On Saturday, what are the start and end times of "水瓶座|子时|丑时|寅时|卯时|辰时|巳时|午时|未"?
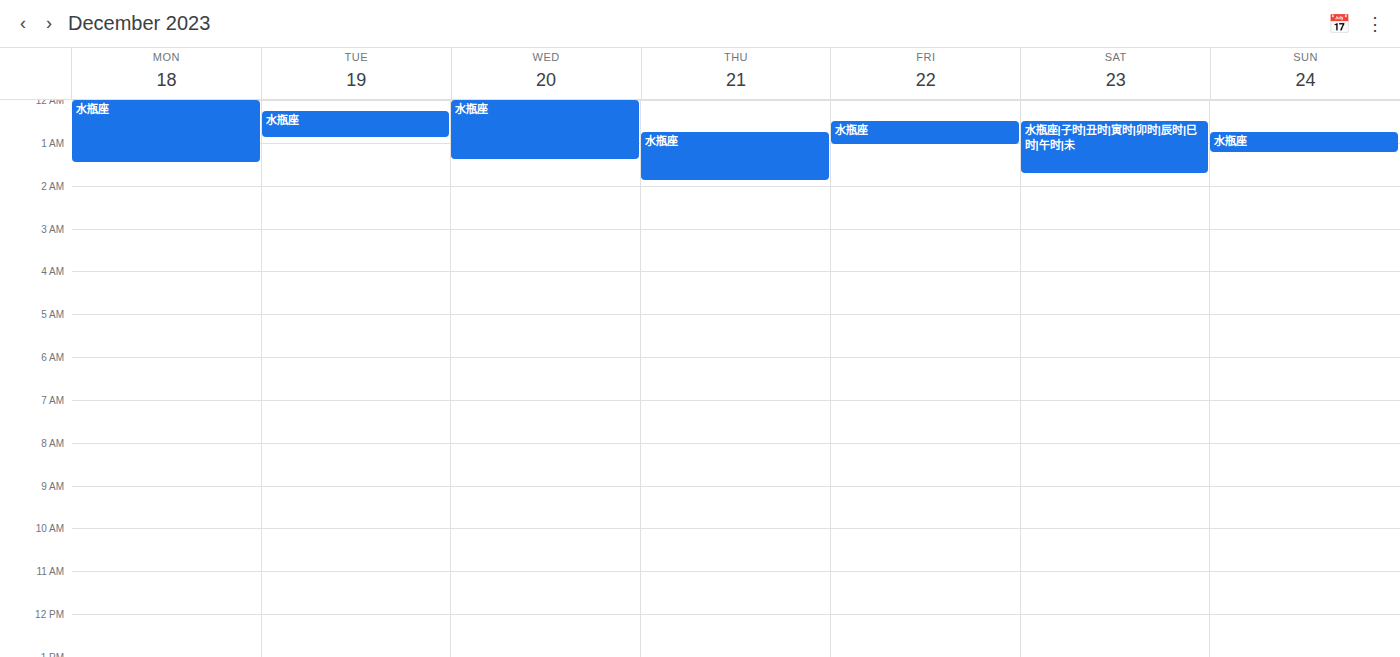
12:30 AM to 1:45 AM